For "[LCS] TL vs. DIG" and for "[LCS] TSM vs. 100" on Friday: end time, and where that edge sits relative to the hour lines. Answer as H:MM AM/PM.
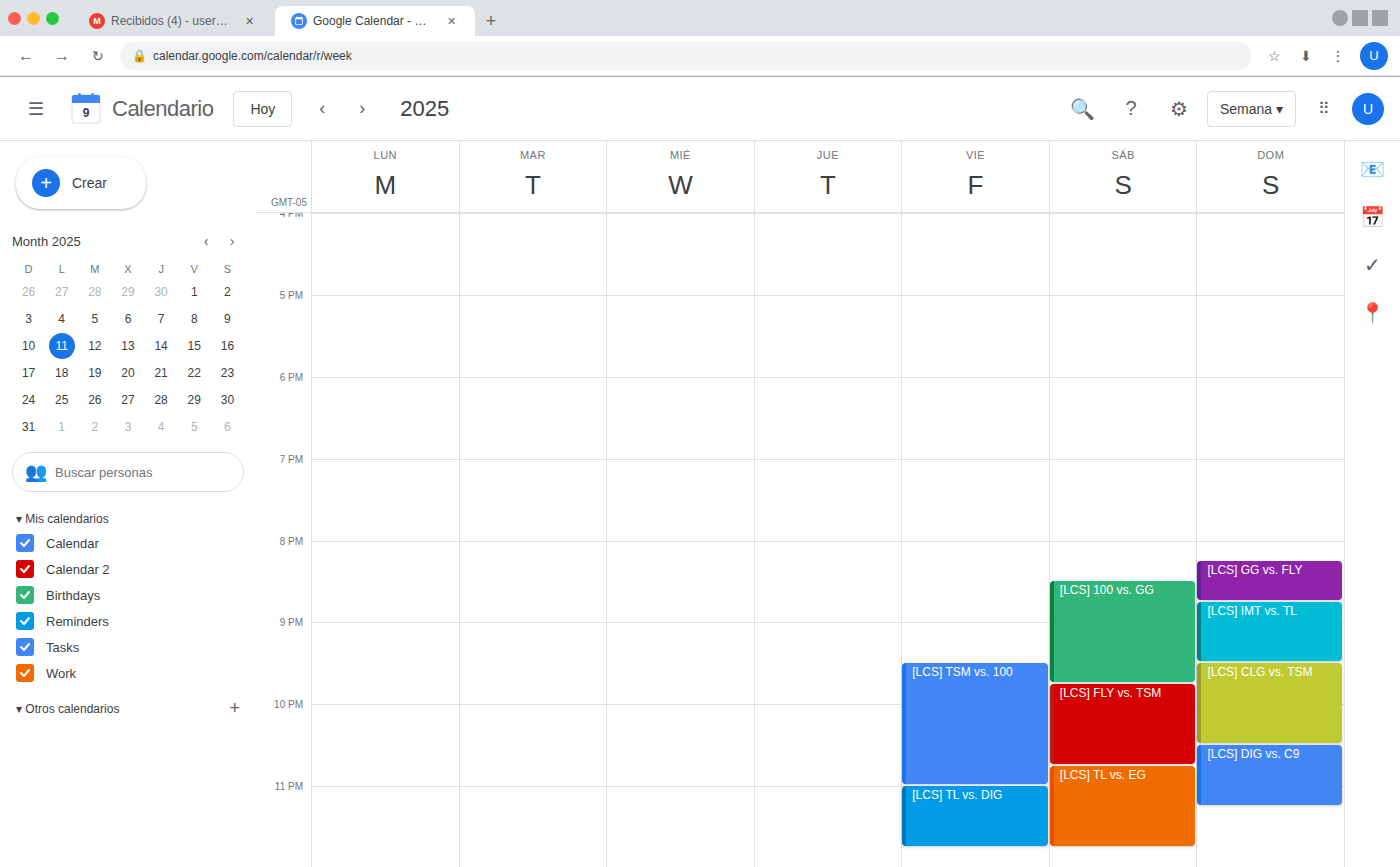
"[LCS] TL vs. DIG": 11:45 PM, neither: three quarters of the way from the 11 PM line to the 12 AM line. "[LCS] TSM vs. 100": 11:00 PM, exactly on the 11 PM line.